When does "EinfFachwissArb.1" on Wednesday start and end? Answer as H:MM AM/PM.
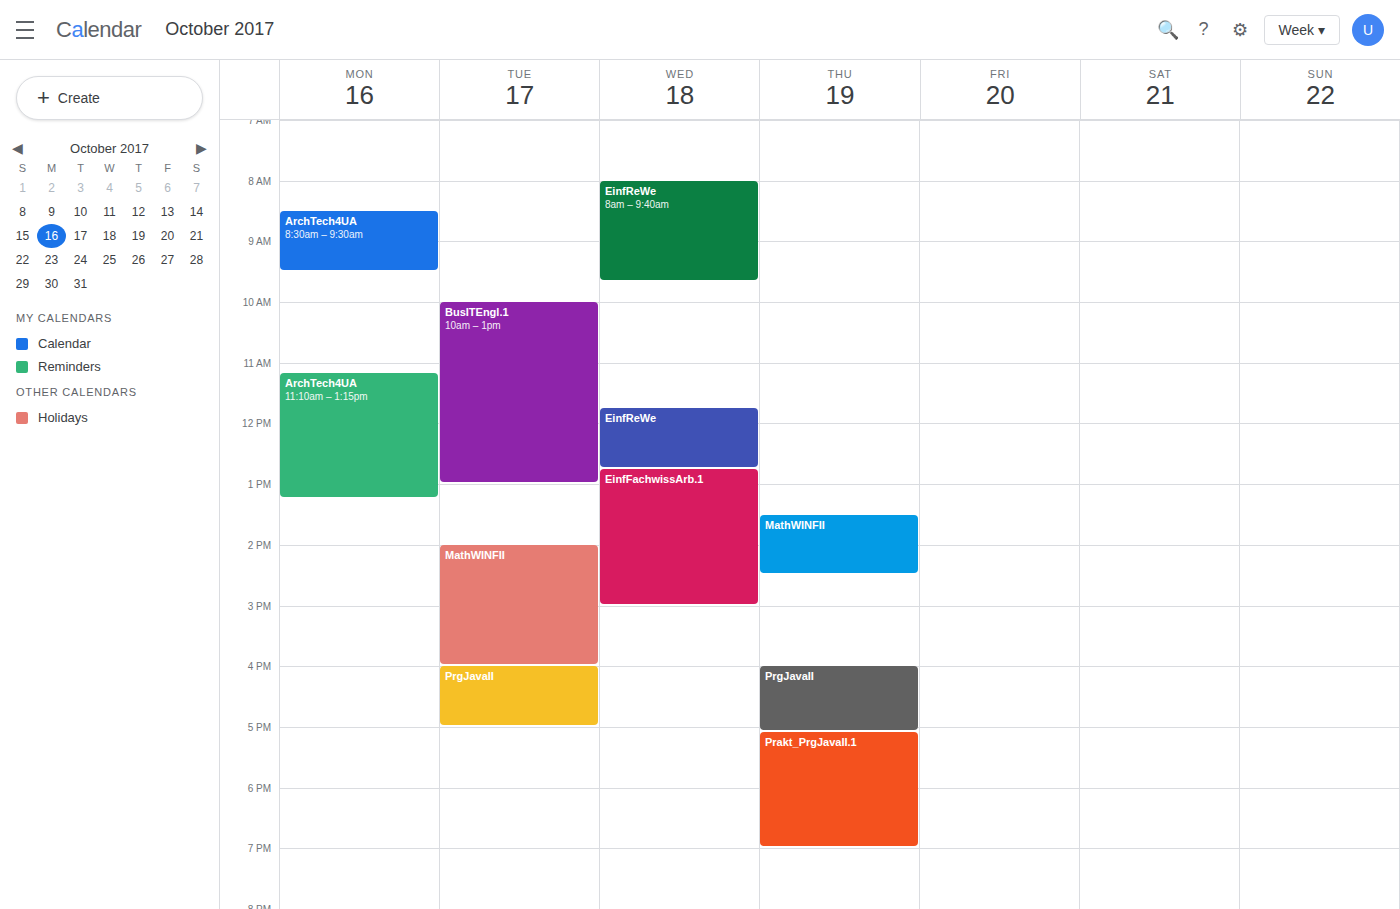
12:45 PM to 3:00 PM